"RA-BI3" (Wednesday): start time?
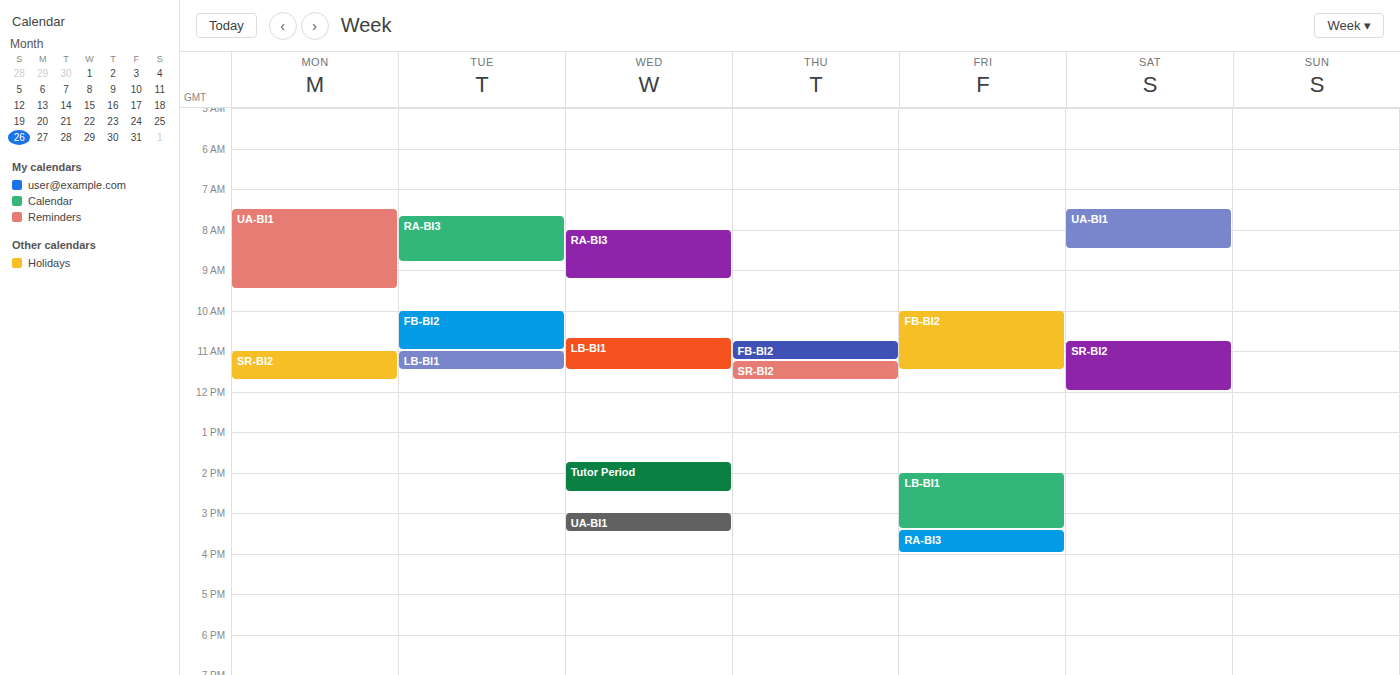
8:00 AM